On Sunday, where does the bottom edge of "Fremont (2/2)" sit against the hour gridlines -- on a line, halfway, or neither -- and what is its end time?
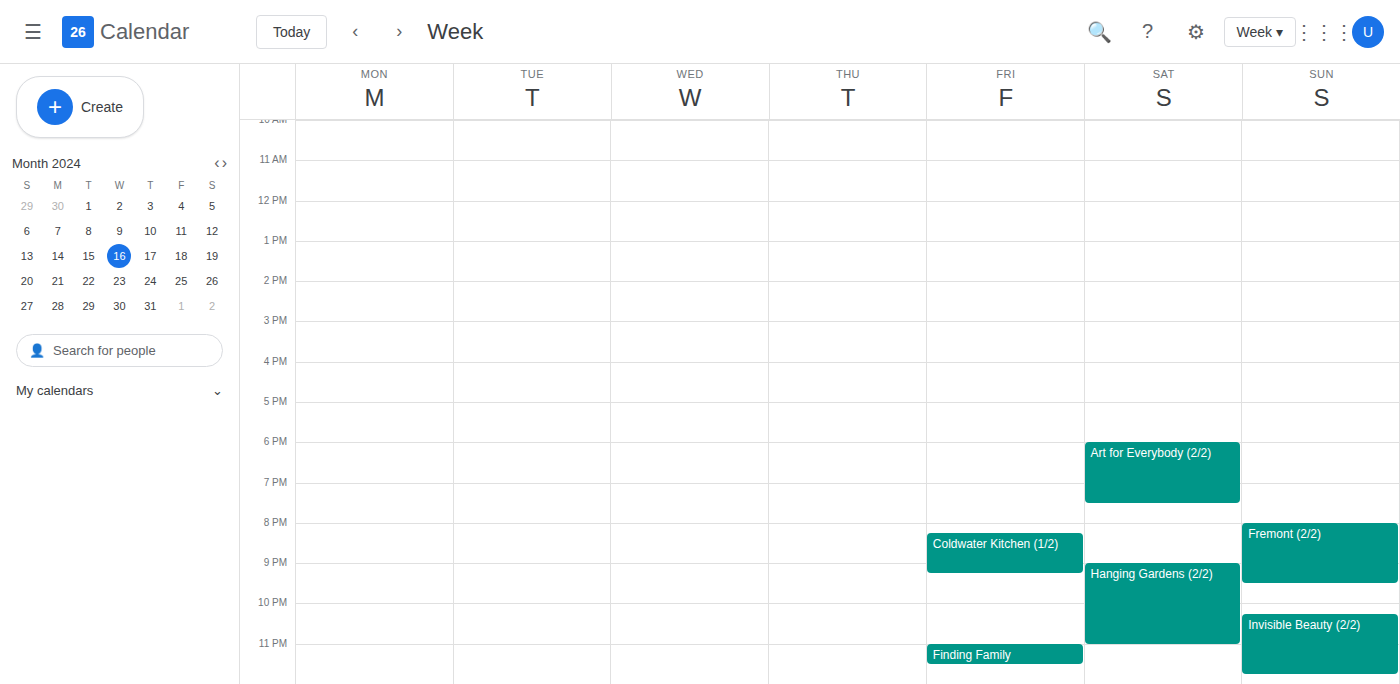
9:30 PM -- halfway between the 9 PM and 10 PM lines.